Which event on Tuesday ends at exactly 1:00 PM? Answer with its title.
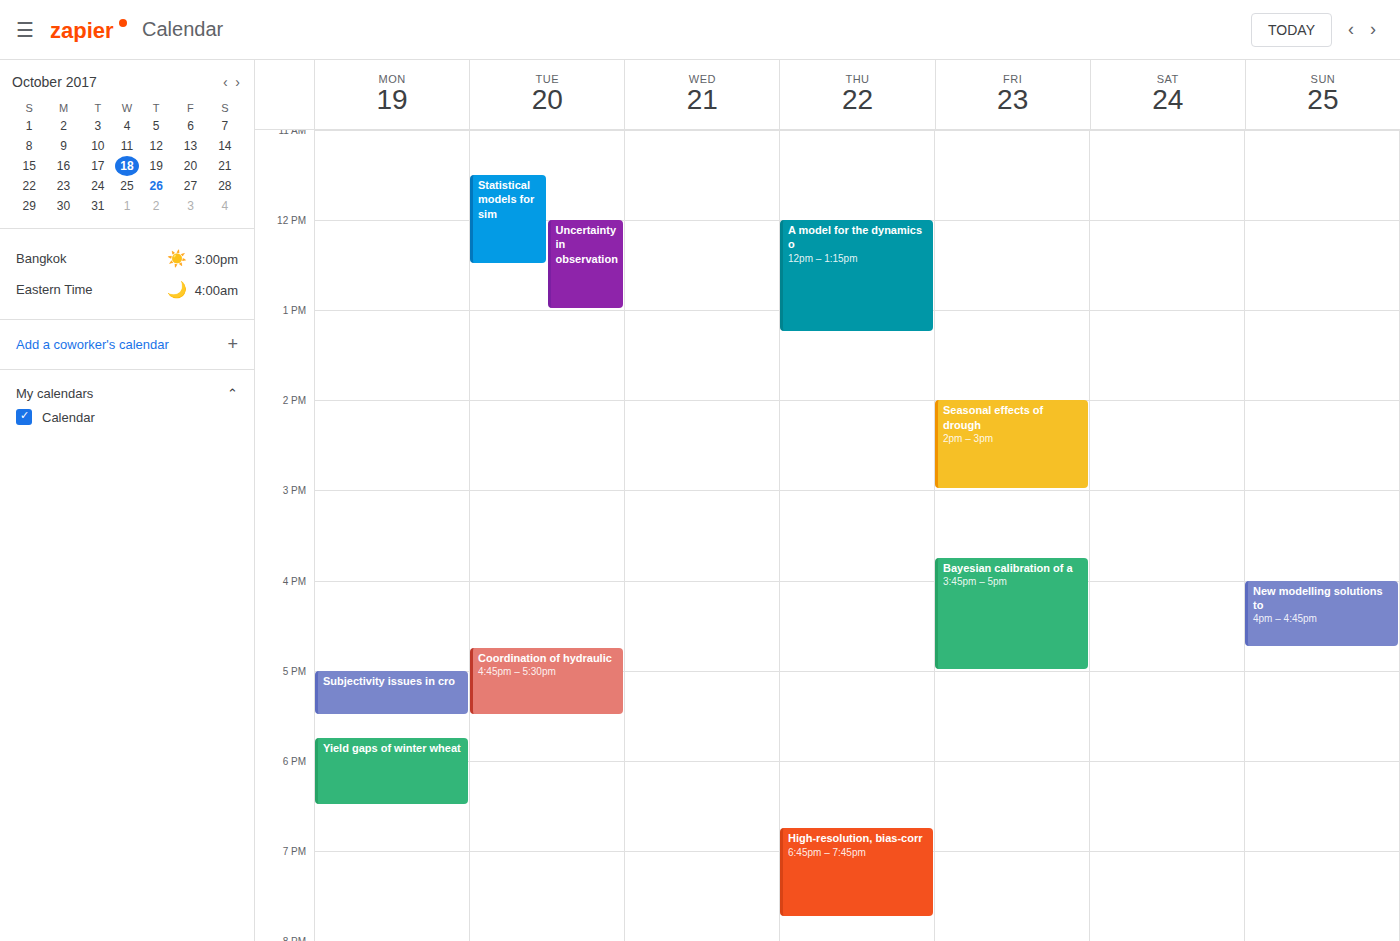
"Uncertainty in observation"